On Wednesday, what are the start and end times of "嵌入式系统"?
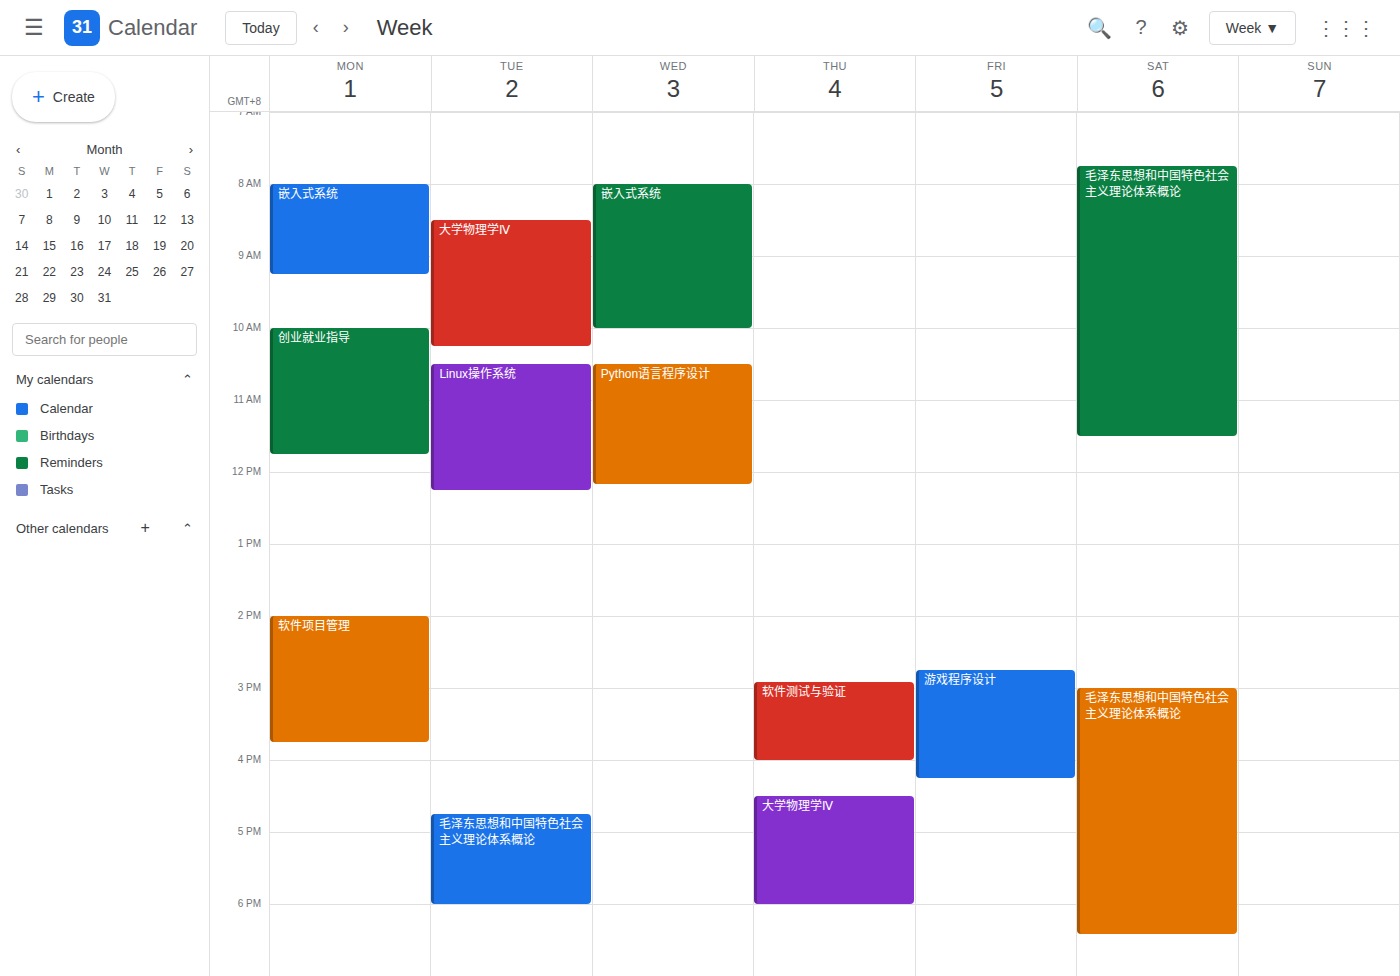
8:00 AM to 10:00 AM